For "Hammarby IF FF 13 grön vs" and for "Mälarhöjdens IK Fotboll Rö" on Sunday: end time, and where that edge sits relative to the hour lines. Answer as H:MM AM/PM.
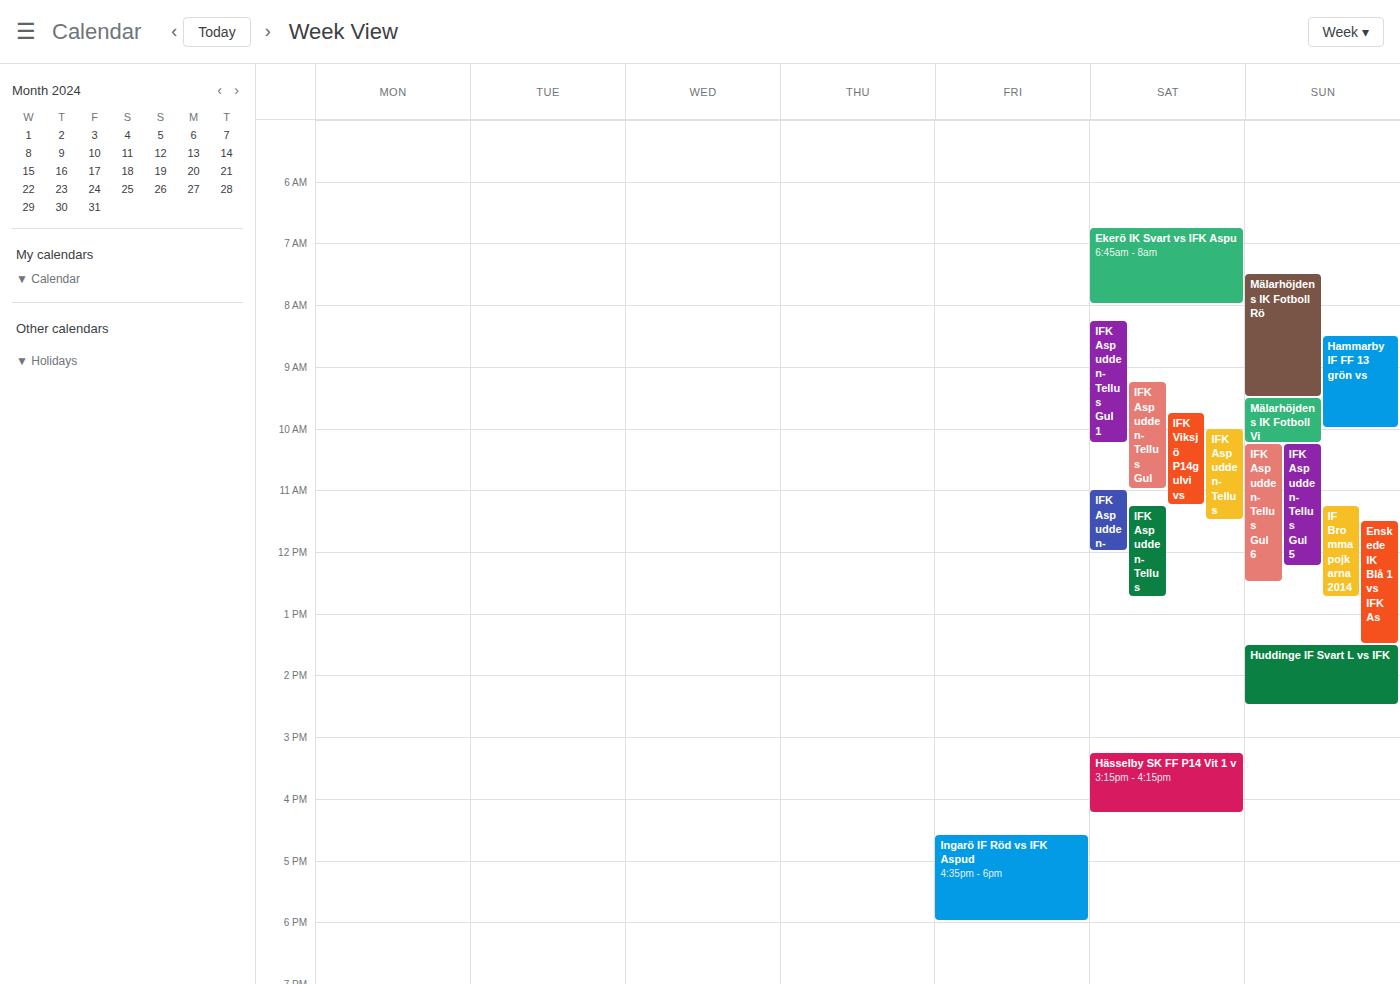
"Hammarby IF FF 13 grön vs": 10:00 AM, exactly on the 10 AM line. "Mälarhöjdens IK Fotboll Rö": 9:30 AM, halfway between the 9 AM and 10 AM lines.